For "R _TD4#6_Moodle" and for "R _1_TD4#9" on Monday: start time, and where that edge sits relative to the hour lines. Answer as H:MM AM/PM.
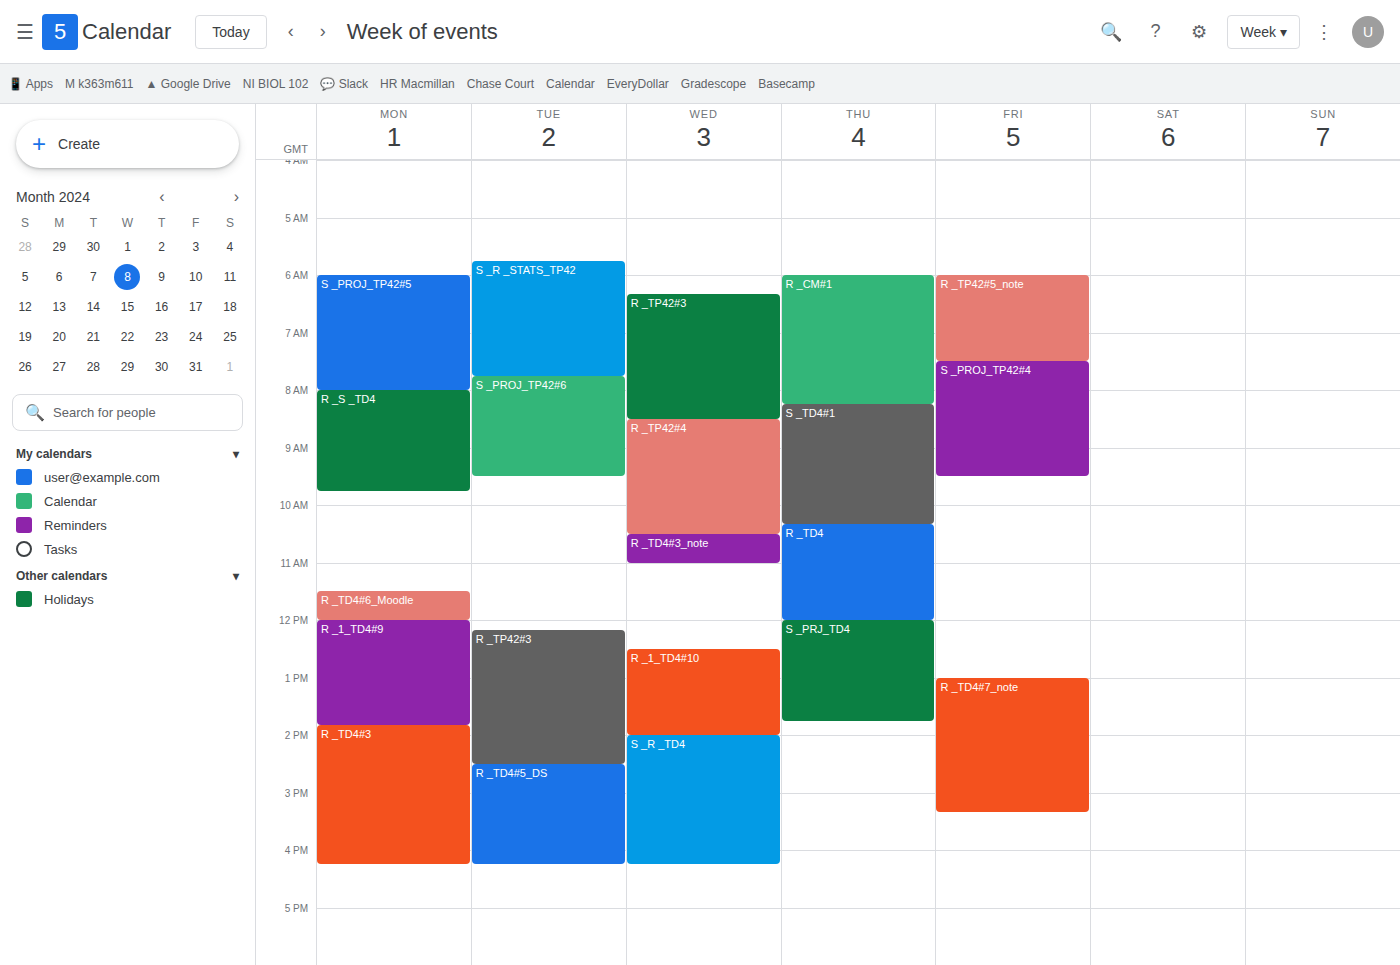
"R _TD4#6_Moodle": 11:30 AM, halfway between the 11 AM and 12 PM lines. "R _1_TD4#9": 12:00 PM, exactly on the 12 PM line.